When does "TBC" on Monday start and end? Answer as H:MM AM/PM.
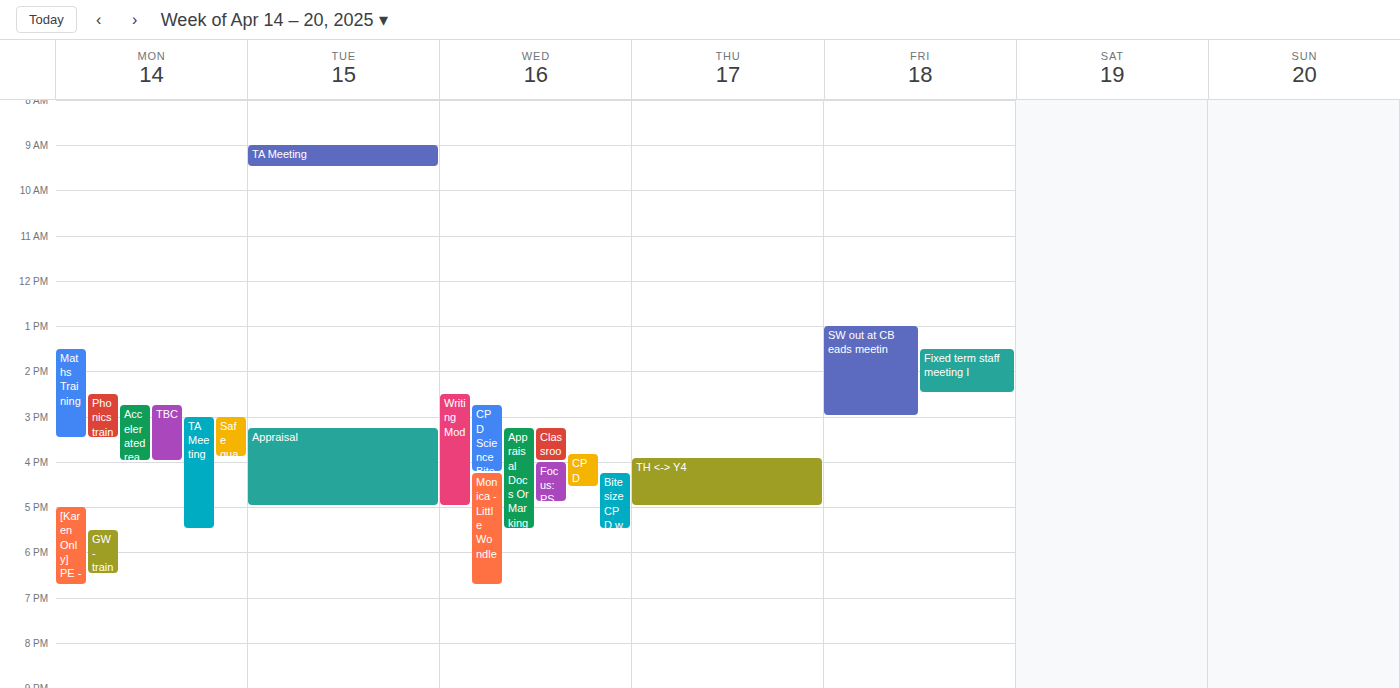
2:45 PM to 4:00 PM